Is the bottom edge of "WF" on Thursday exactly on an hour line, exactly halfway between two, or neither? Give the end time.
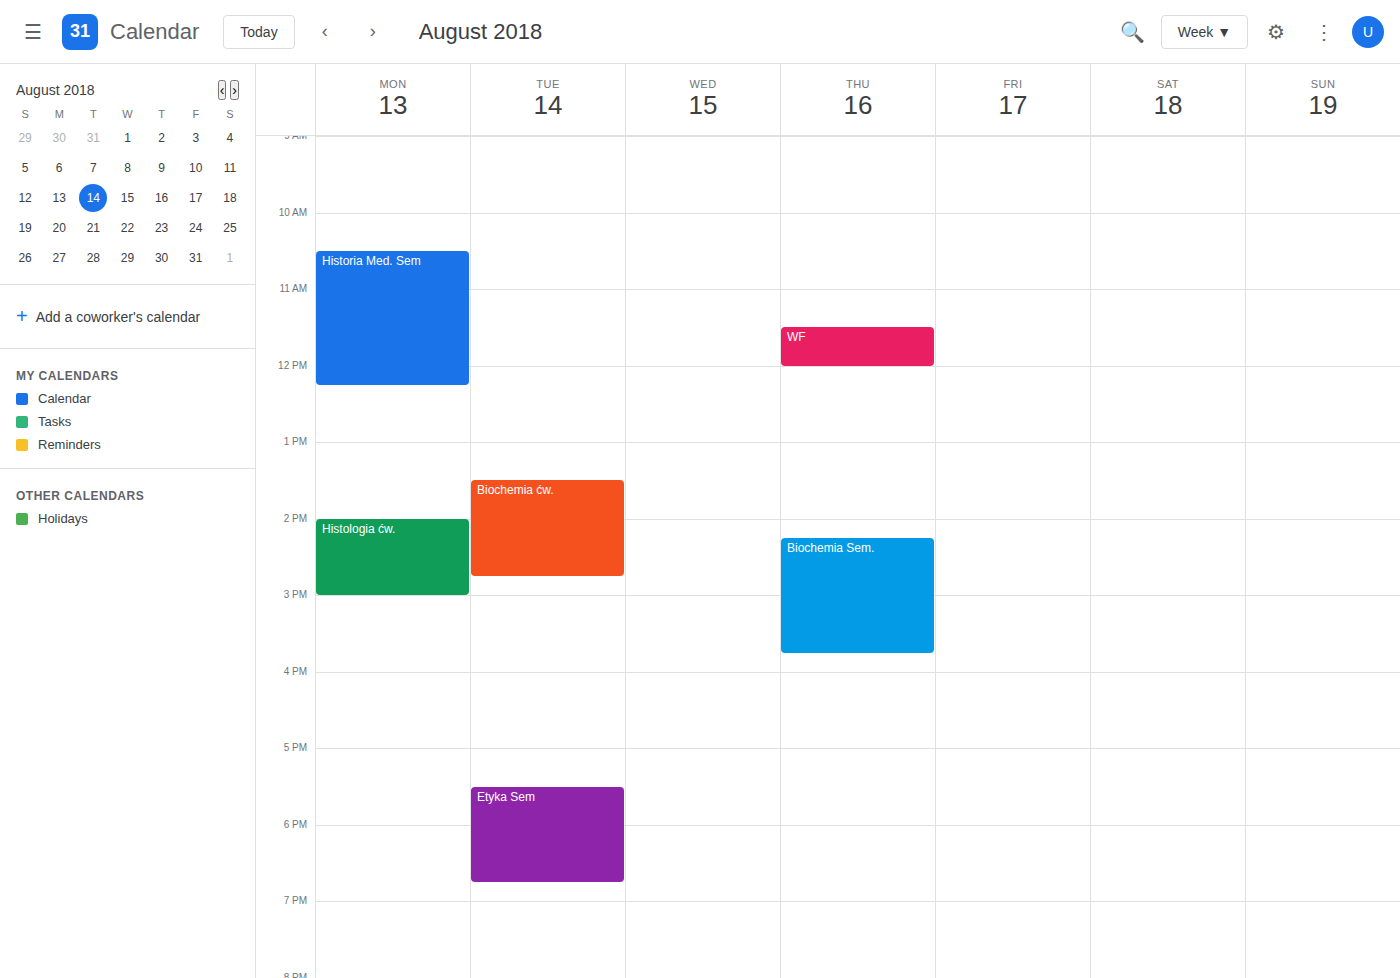
12:00 PM -- exactly on the 12 PM line.